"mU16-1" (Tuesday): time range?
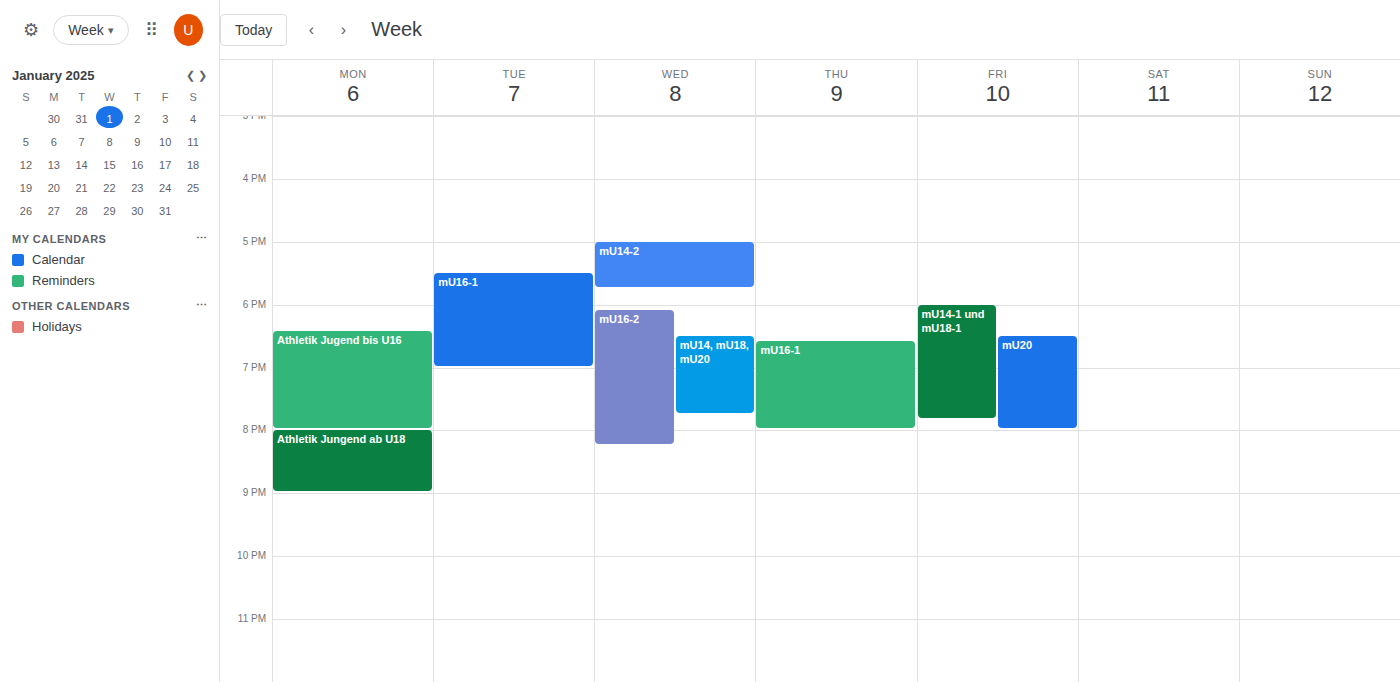
5:30 PM to 7:00 PM